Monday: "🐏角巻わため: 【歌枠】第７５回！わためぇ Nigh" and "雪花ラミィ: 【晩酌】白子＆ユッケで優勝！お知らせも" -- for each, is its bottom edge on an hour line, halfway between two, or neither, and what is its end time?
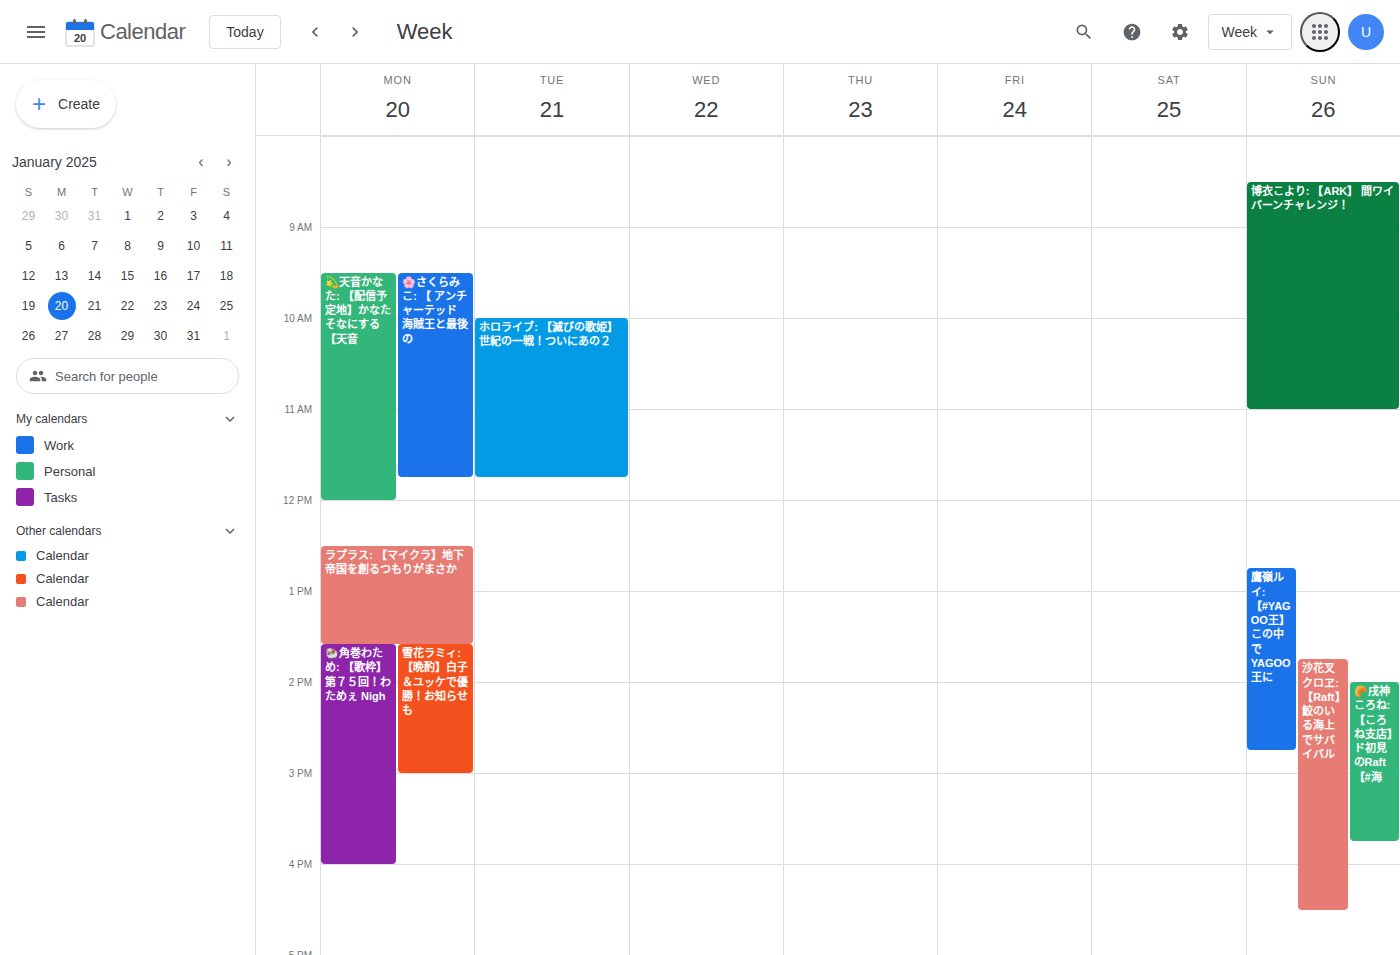
"🐏角巻わため: 【歌枠】第７５回！わためぇ Nigh": 4:00 PM, exactly on the 4 PM line. "雪花ラミィ: 【晩酌】白子＆ユッケで優勝！お知らせも": 3:00 PM, exactly on the 3 PM line.